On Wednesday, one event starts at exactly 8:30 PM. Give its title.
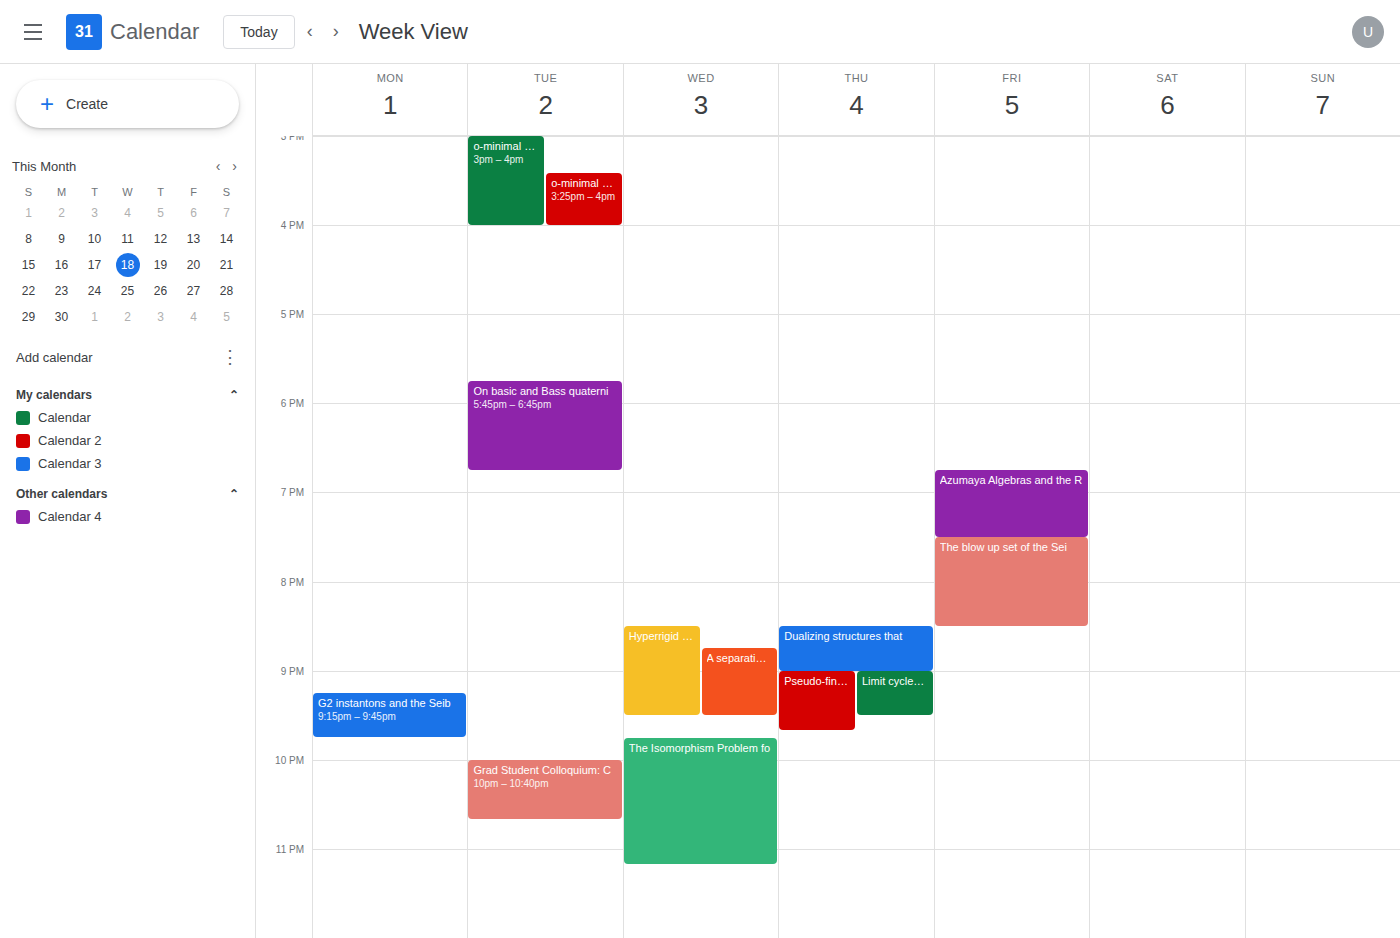
"Hyperrigid subsets of Cunt"